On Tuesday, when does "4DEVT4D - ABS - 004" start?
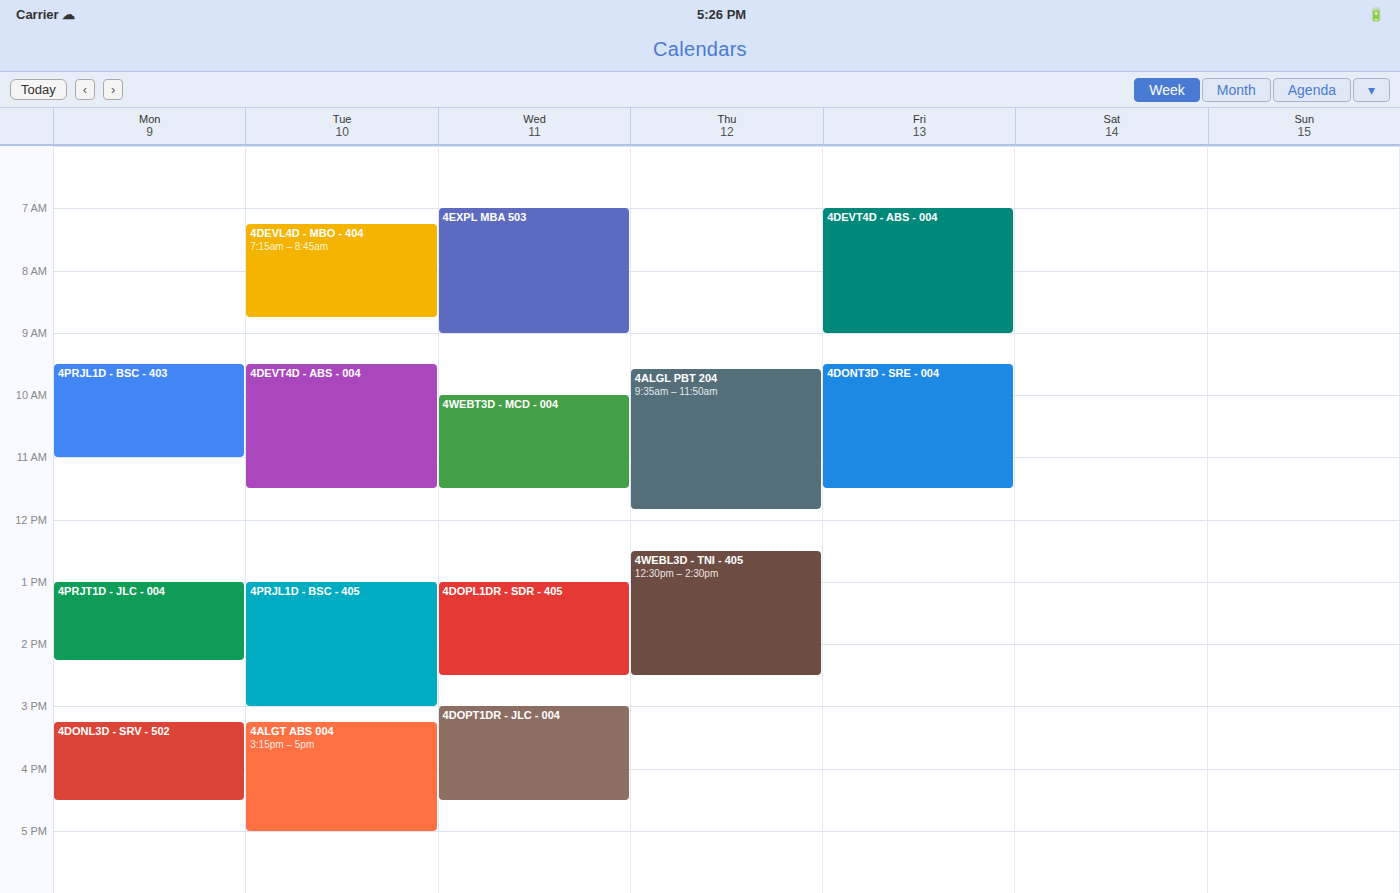
09:30